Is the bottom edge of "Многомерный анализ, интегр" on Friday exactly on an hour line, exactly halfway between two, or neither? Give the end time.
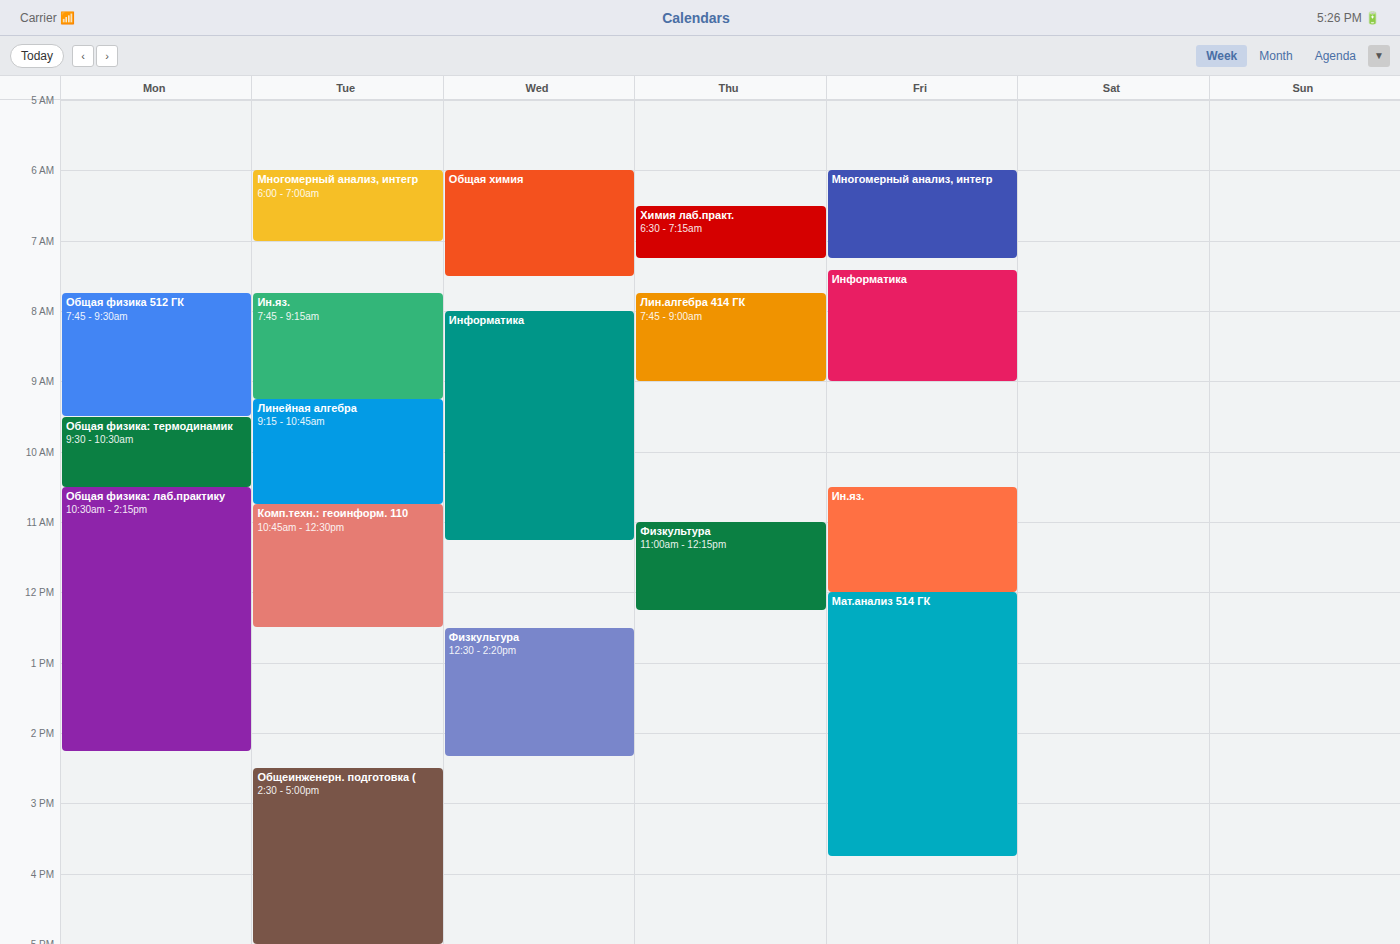
7:15 AM -- neither: a quarter of the way from the 7 AM line to the 8 AM line.